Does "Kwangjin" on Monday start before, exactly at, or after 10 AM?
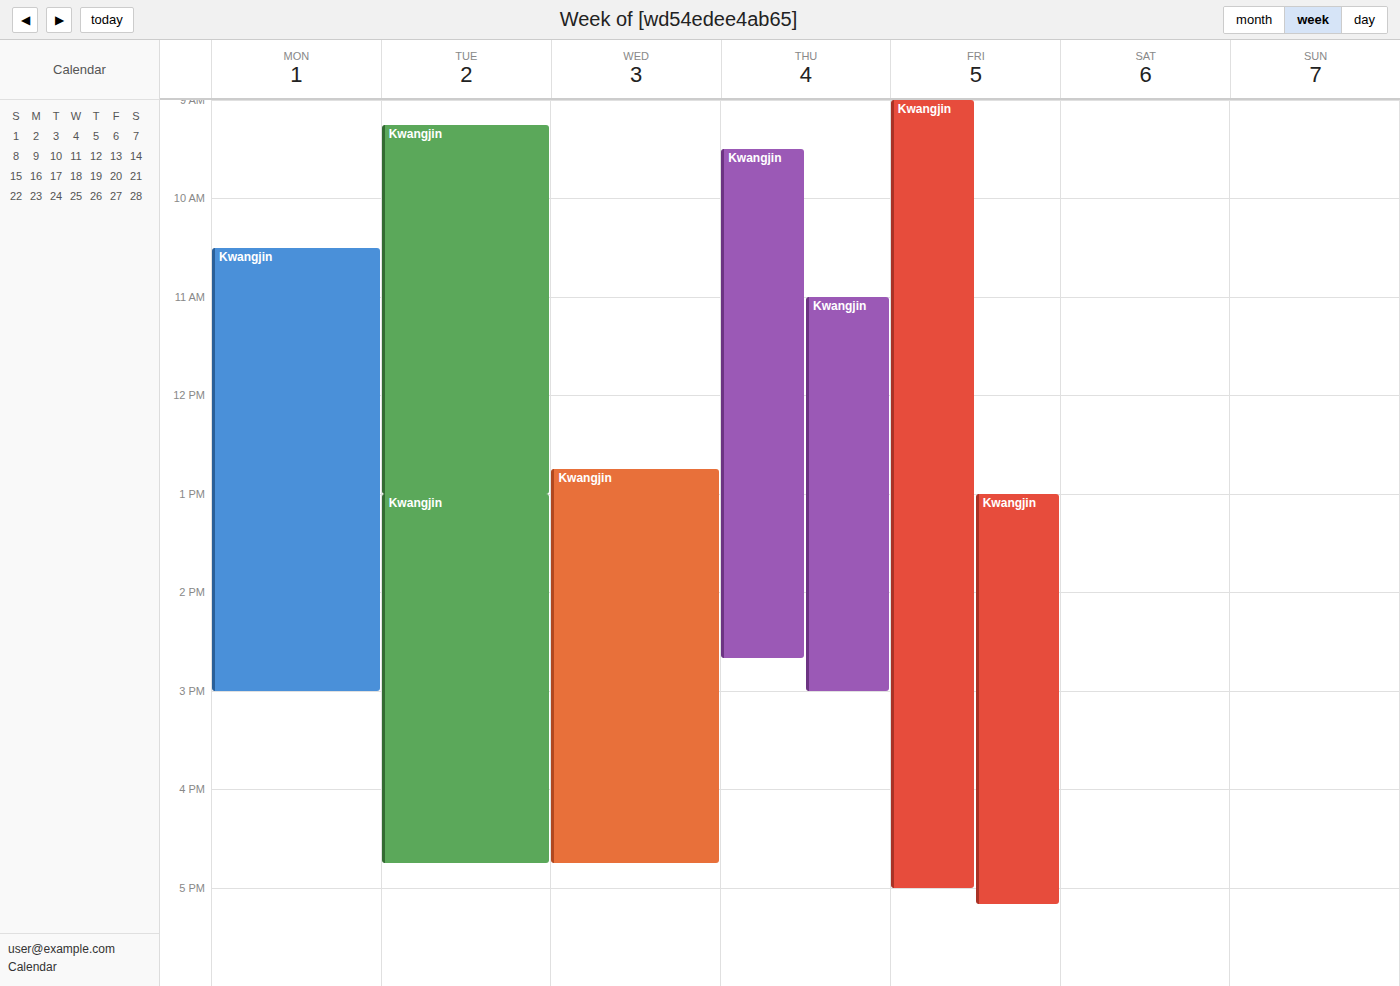
10:30 AM -- after 10 AM, 30 minutes below the 10 AM line.